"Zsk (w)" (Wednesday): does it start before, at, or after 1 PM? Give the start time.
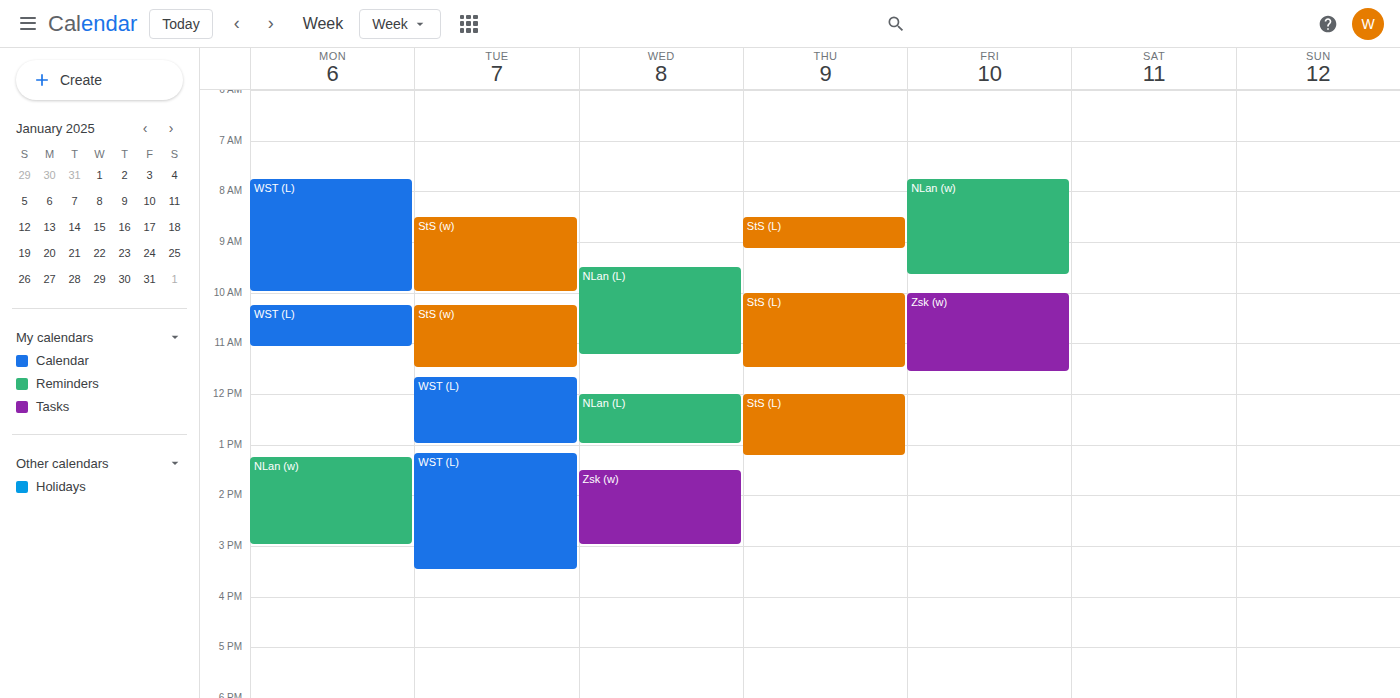
1:30 PM -- after 1 PM, 30 minutes below the 1 PM line.